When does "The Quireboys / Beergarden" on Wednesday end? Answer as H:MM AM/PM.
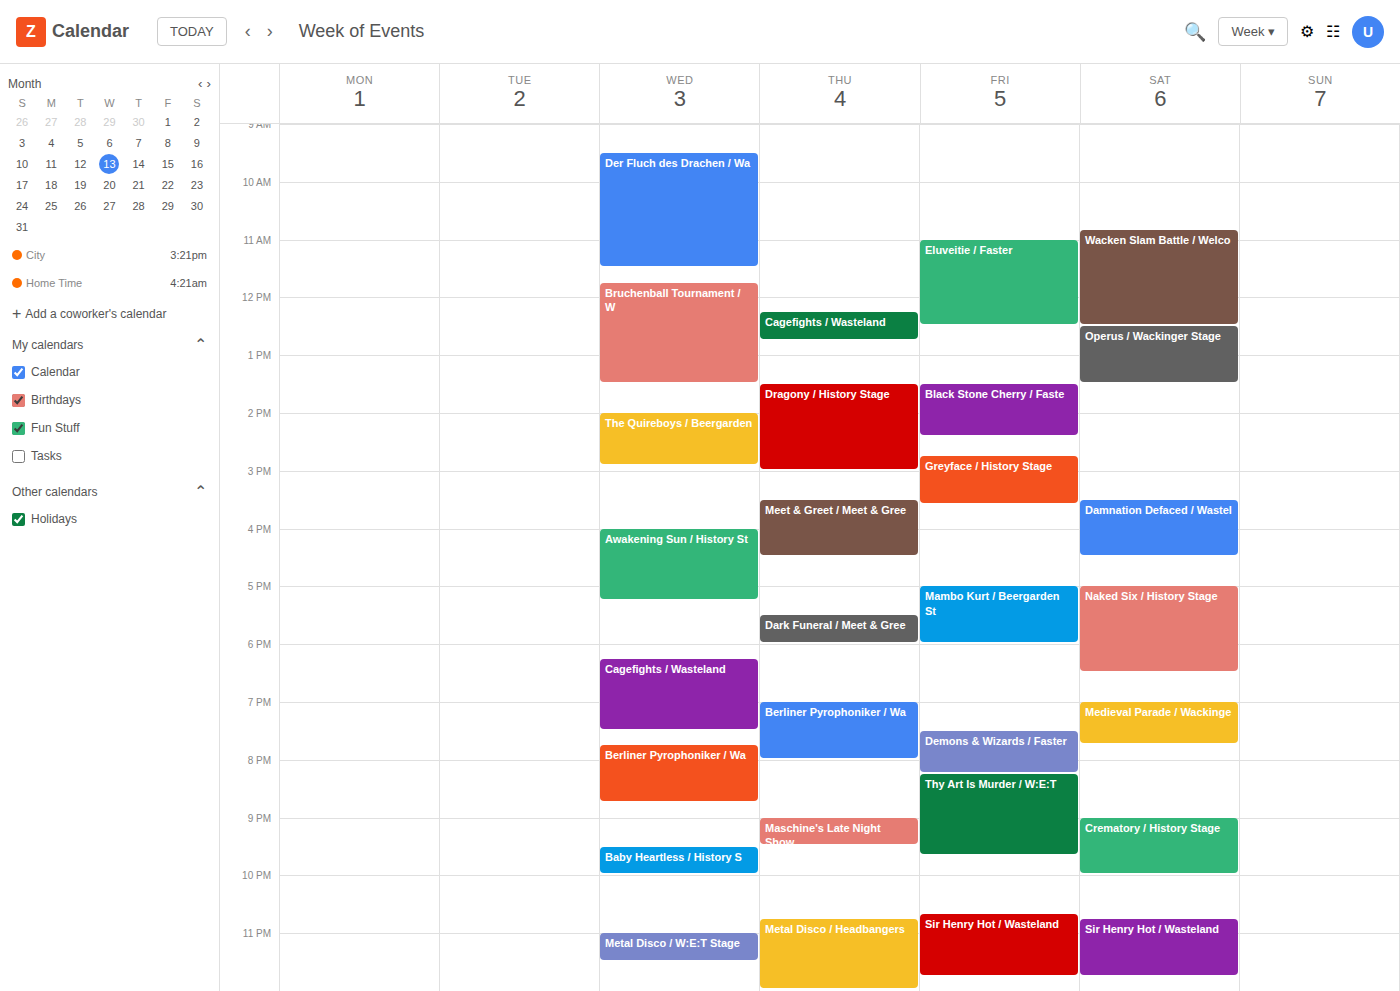
2:55 PM